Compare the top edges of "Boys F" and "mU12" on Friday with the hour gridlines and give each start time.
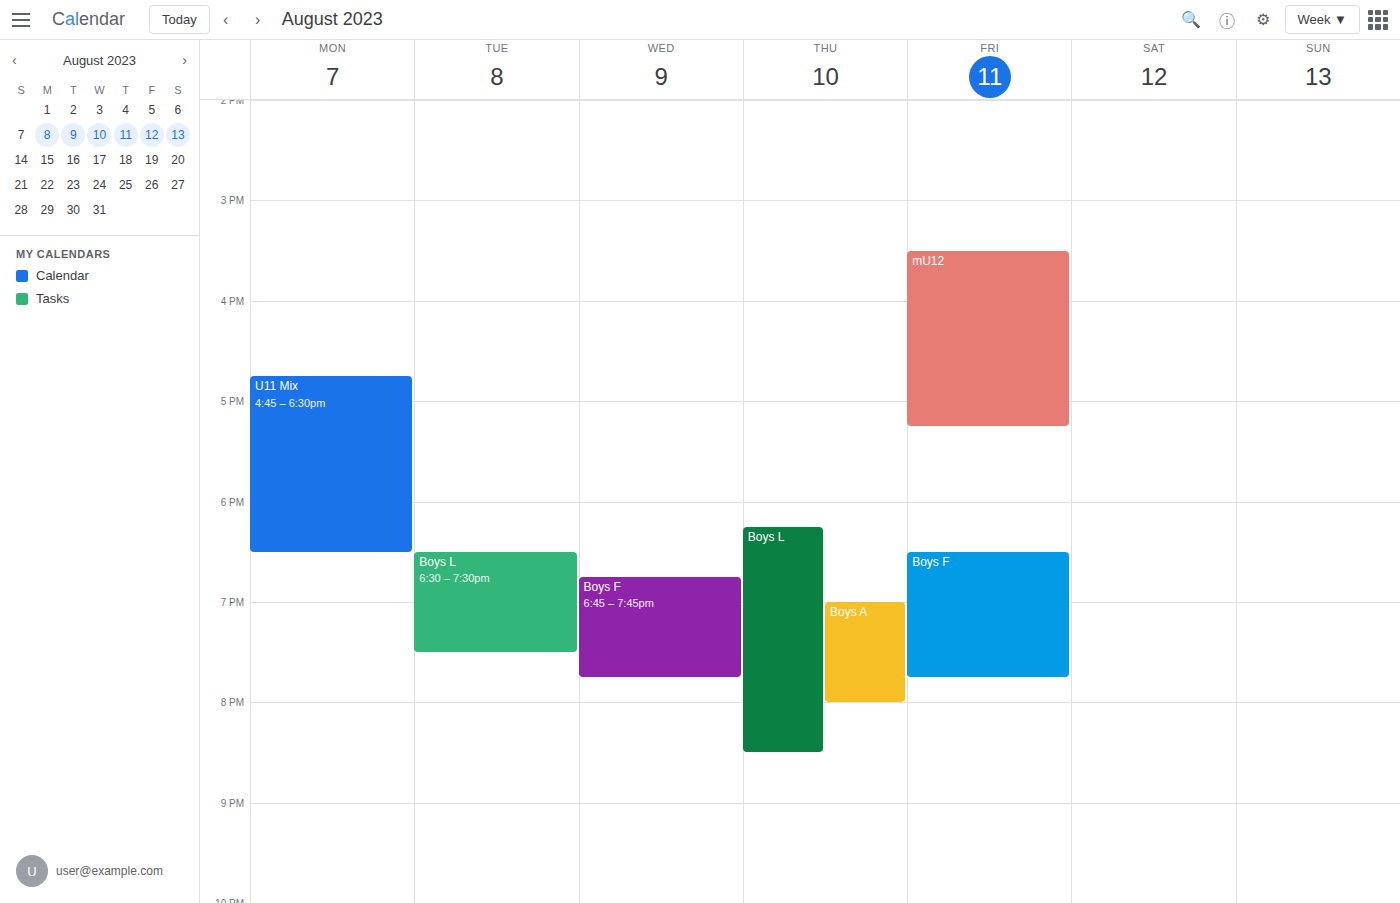
"Boys F": 6:30 PM, halfway between the 6 PM and 7 PM lines. "mU12": 3:30 PM, halfway between the 3 PM and 4 PM lines.